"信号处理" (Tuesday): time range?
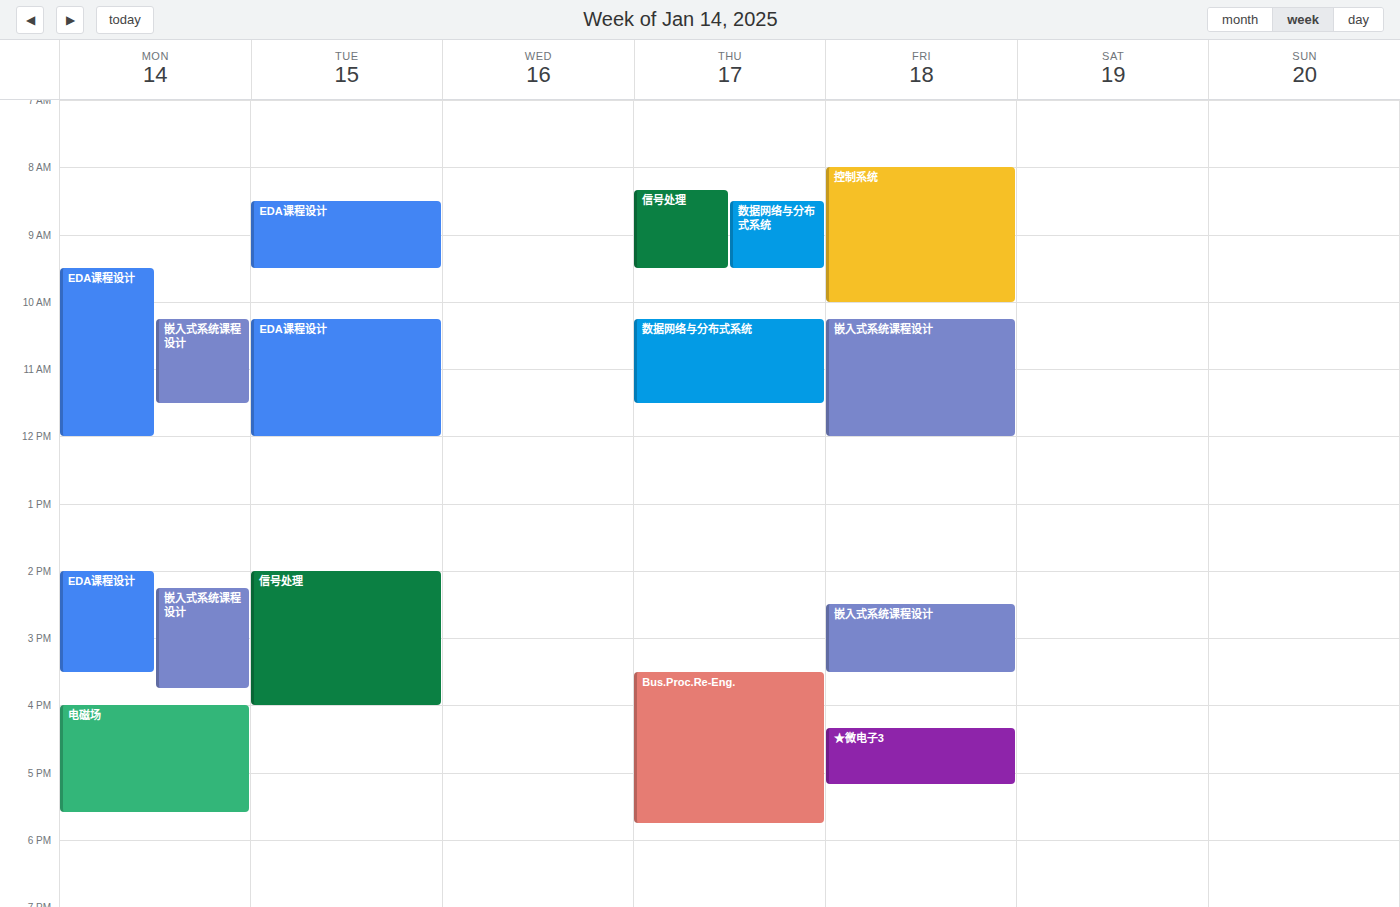
2:00 PM to 4:00 PM